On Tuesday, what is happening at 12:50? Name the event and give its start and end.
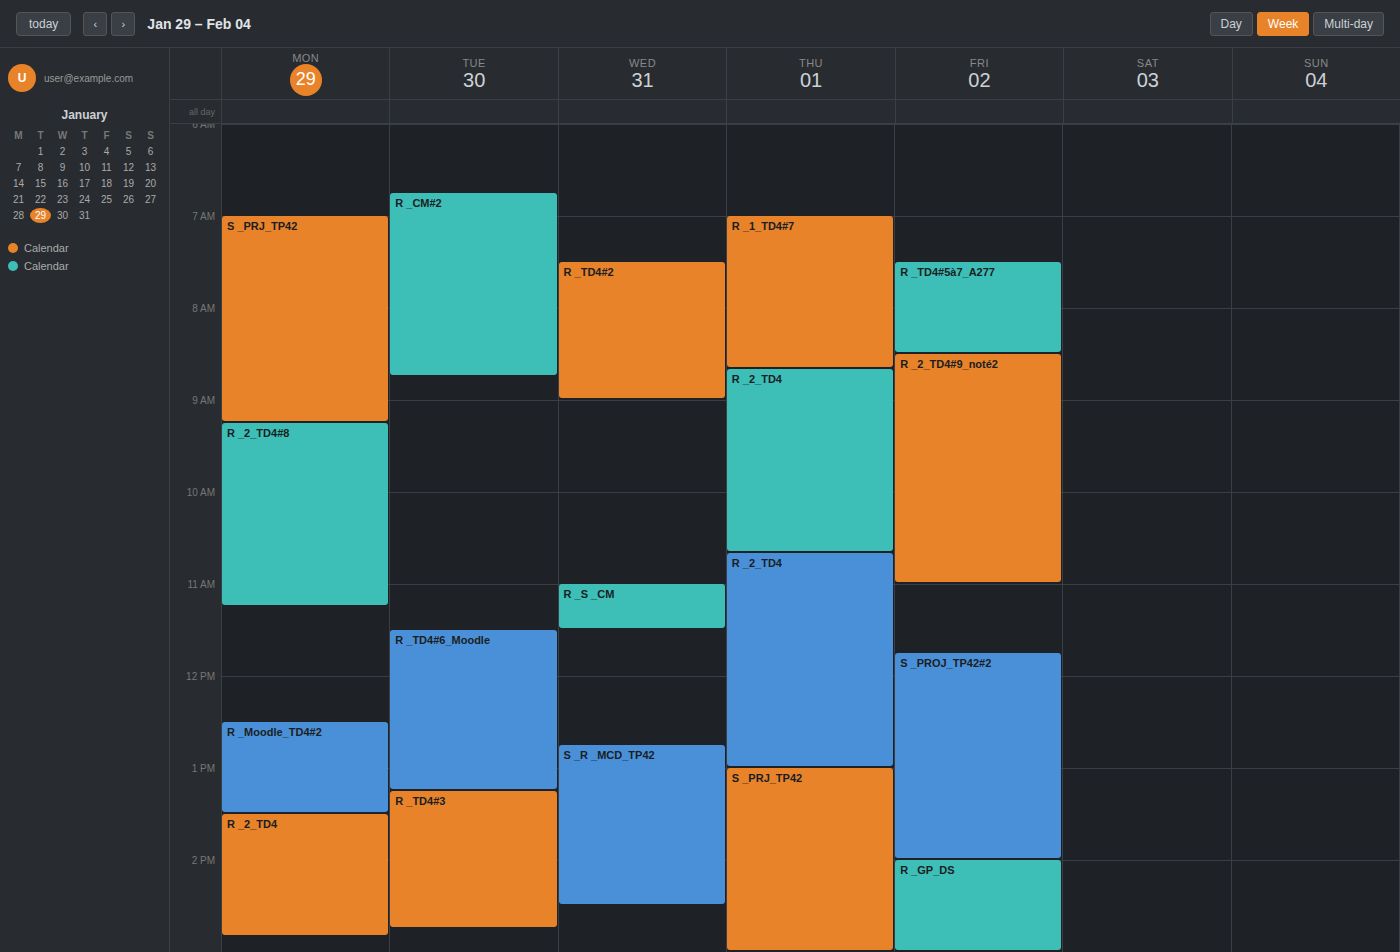
"R _TD4#6_Moodle", 11:30 to 13:15